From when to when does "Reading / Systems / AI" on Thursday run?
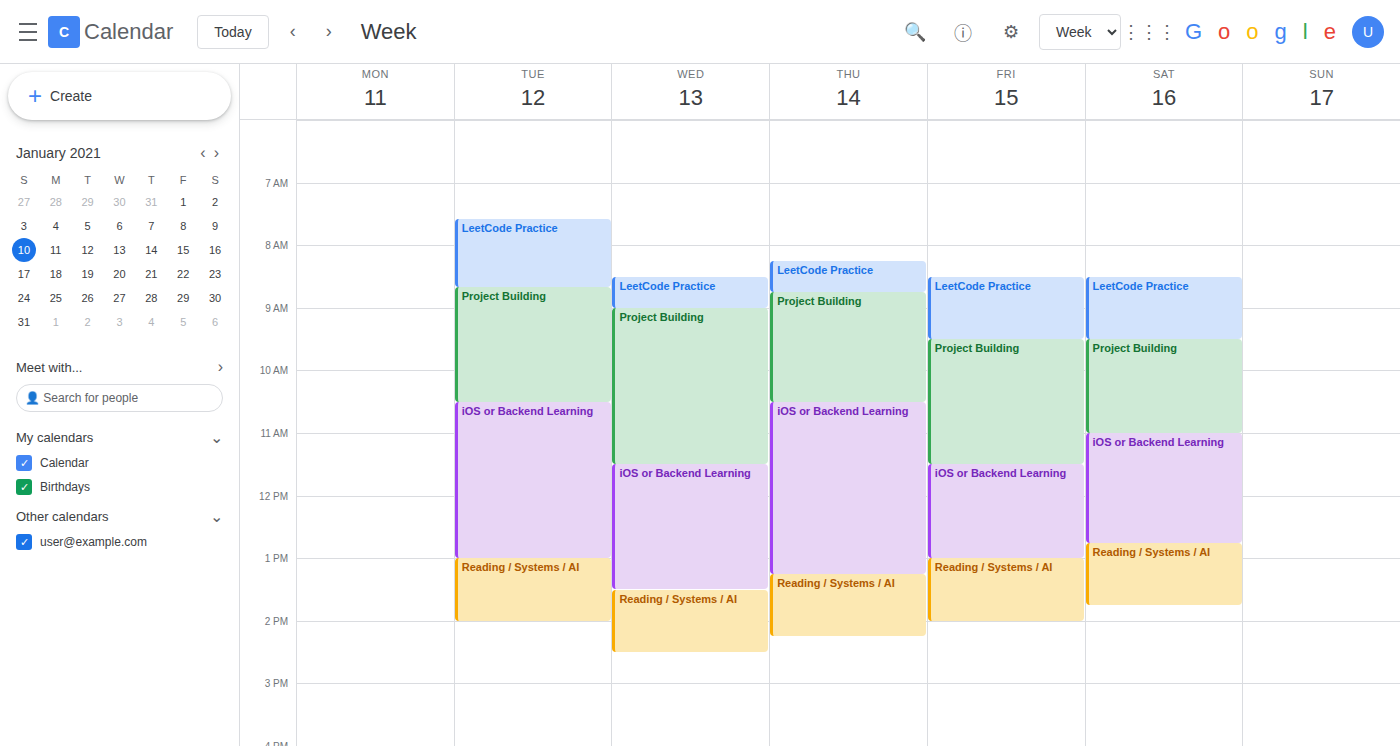
1:15 PM to 2:15 PM